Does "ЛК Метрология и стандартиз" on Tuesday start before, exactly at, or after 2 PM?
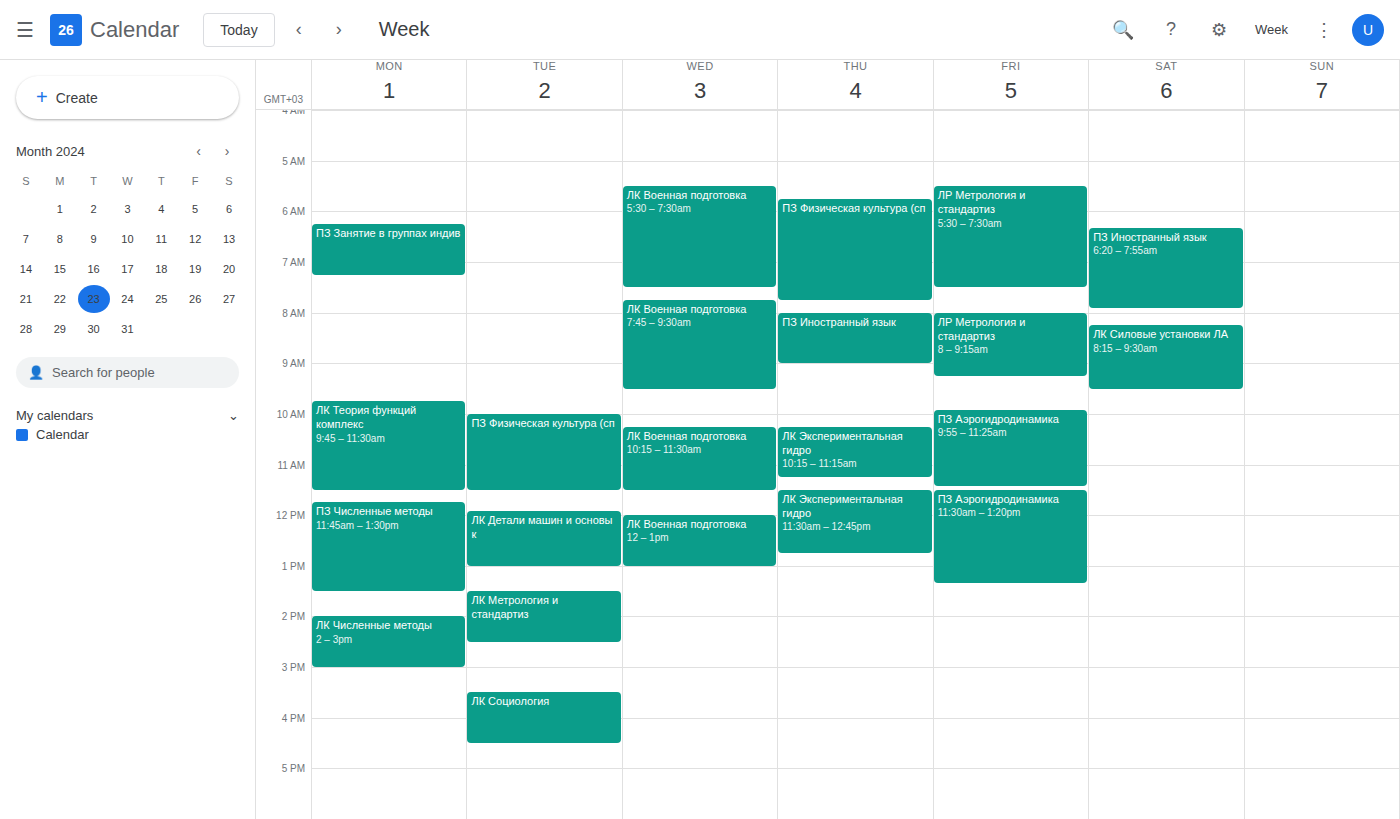
1:30 PM -- before 2 PM, 30 minutes above the 2 PM line.